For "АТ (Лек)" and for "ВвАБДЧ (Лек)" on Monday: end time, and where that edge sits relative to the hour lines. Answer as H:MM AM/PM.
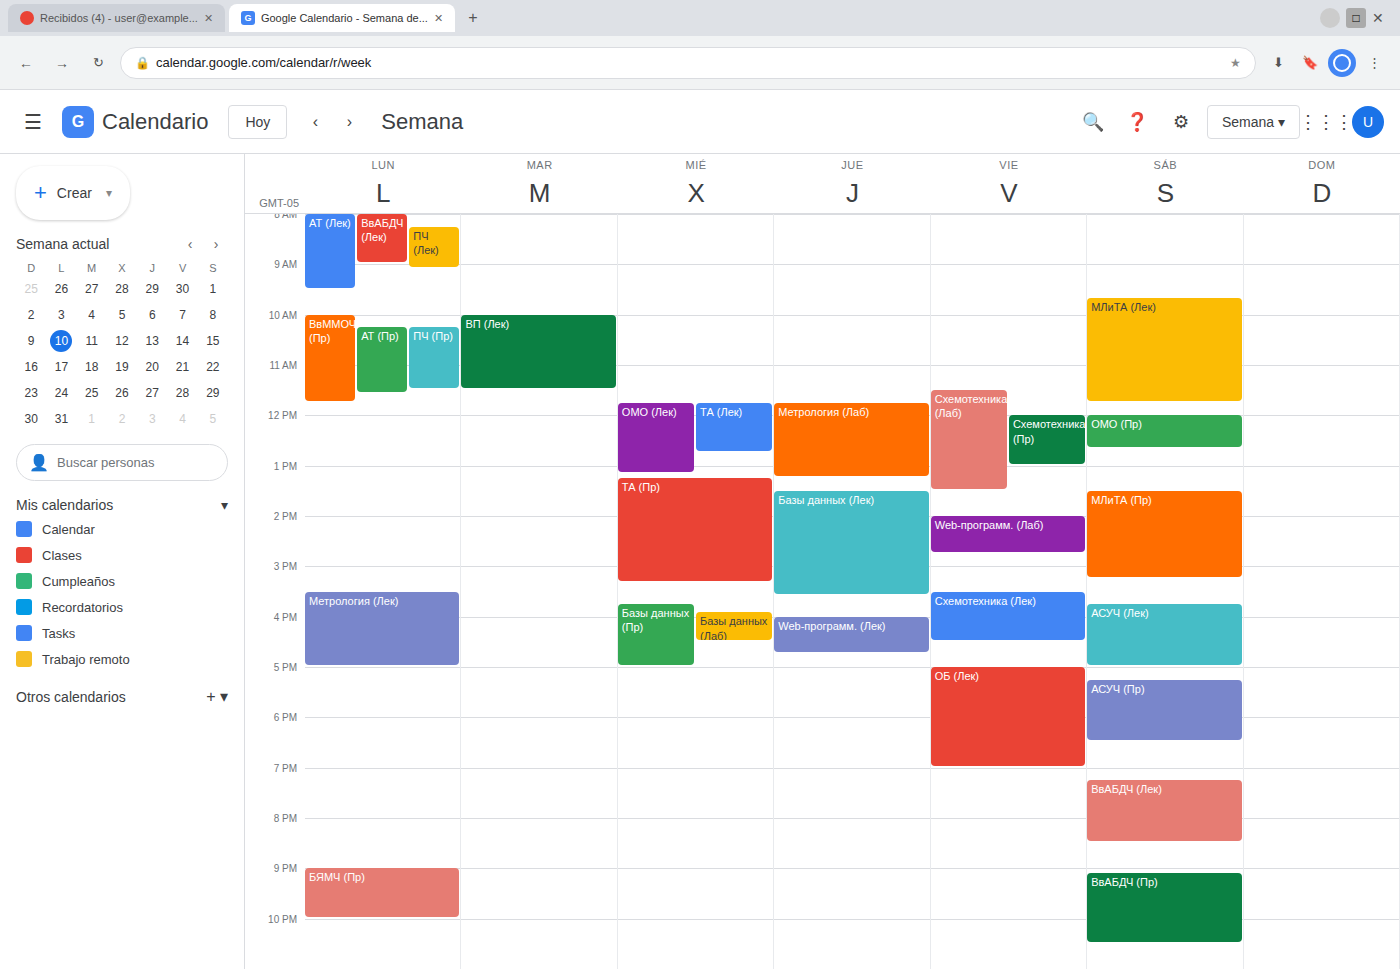
"АТ (Лек)": 9:30 AM, halfway between the 9 AM and 10 AM lines. "ВвАБДЧ (Лек)": 9:00 AM, exactly on the 9 AM line.